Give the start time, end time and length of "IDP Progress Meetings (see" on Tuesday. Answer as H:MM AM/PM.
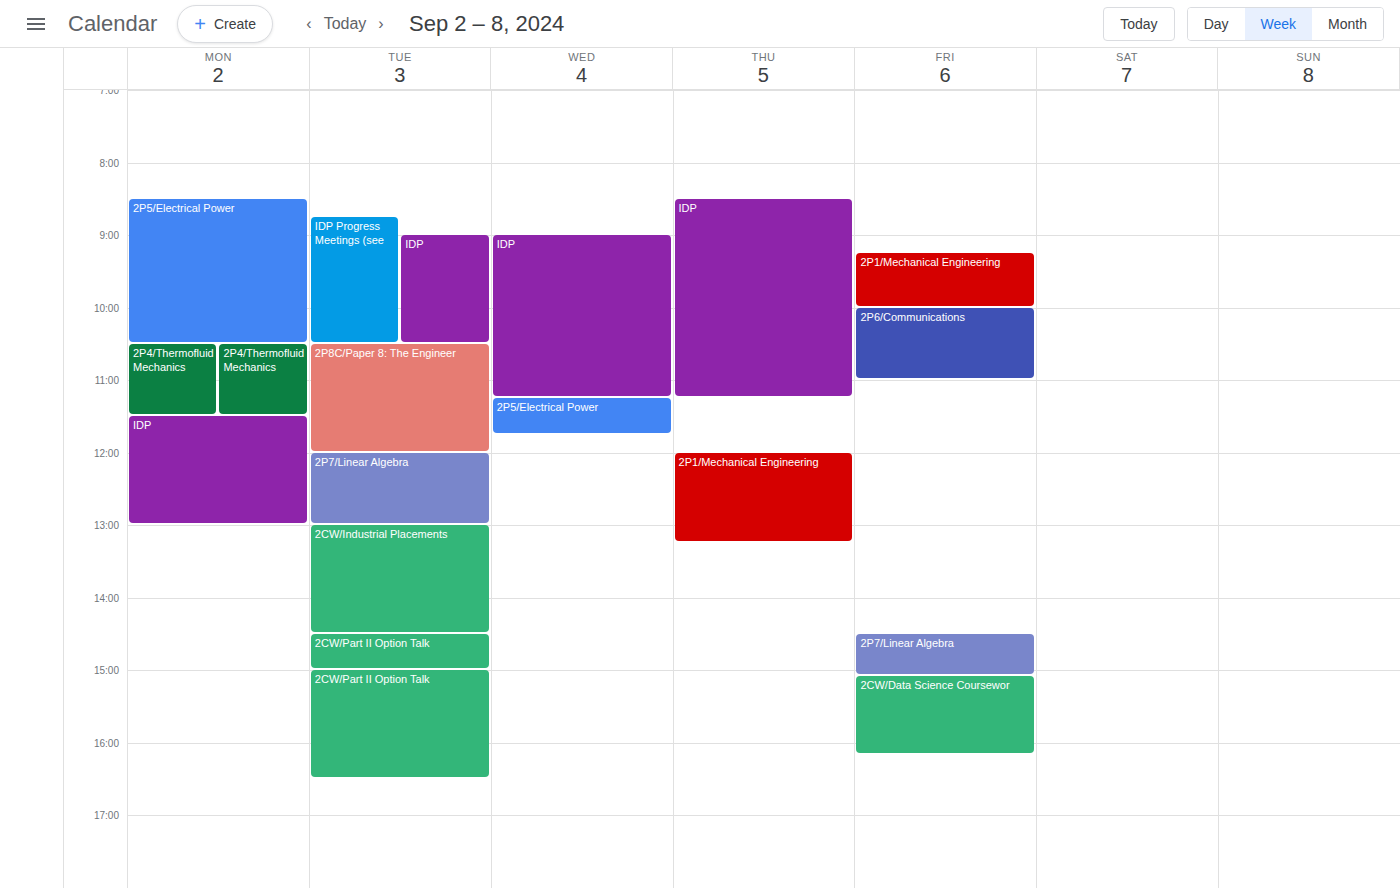
8:45 AM to 10:30 AM, 1 hour 45 minutes